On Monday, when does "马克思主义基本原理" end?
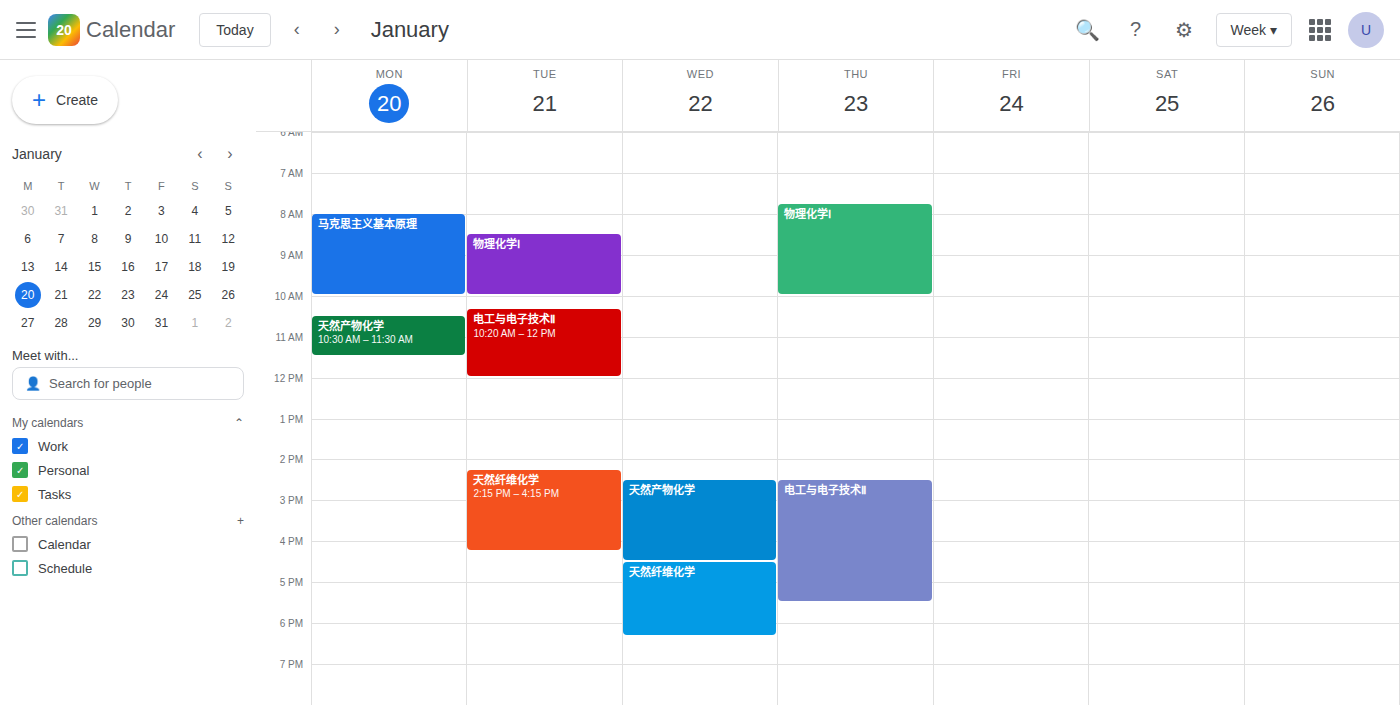
10:00 AM